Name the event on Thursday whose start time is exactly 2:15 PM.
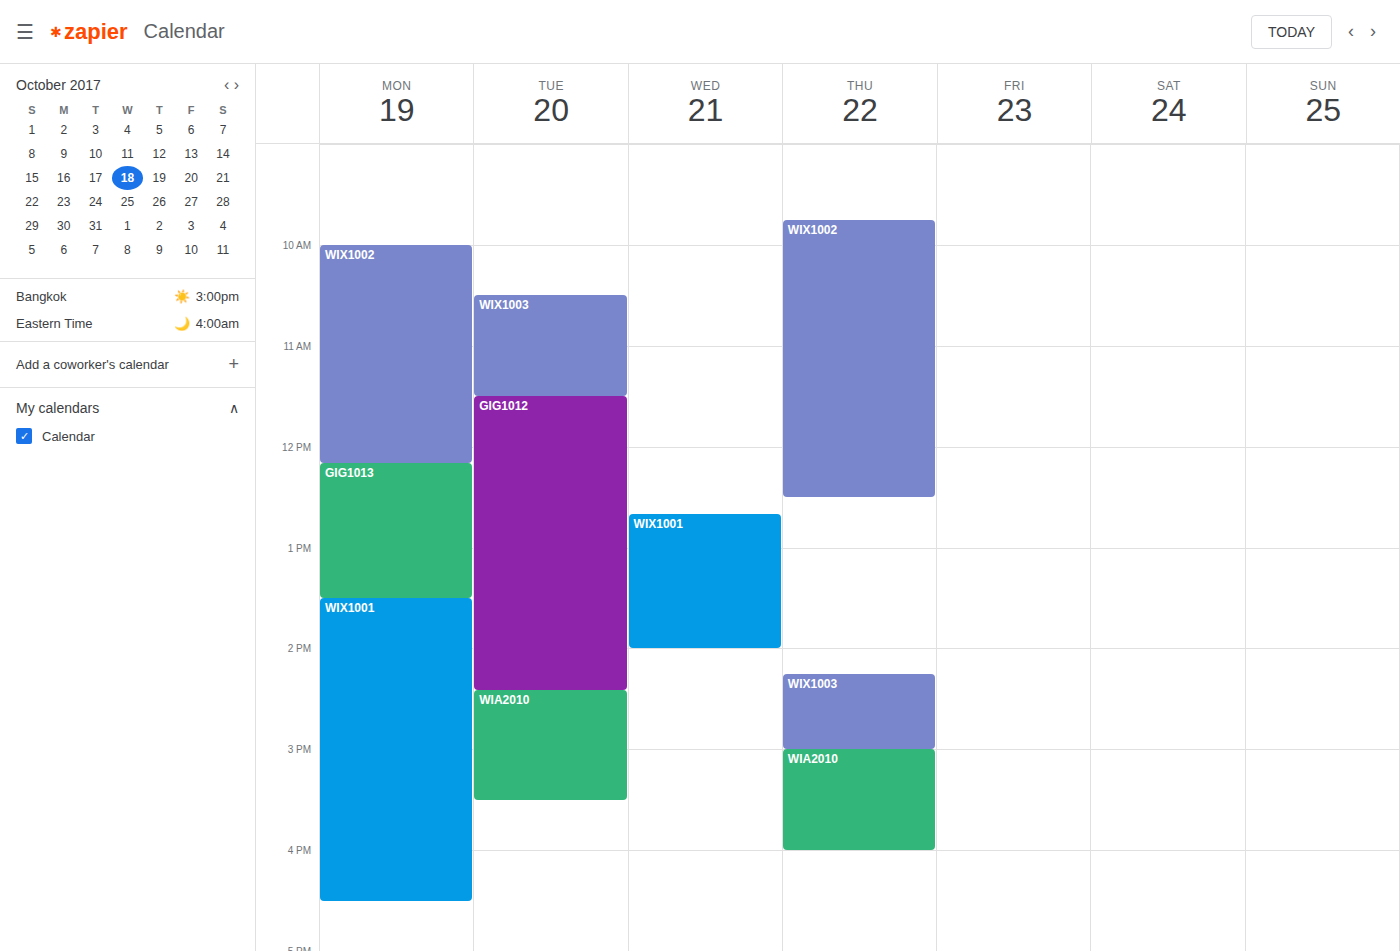
"WIX1003"